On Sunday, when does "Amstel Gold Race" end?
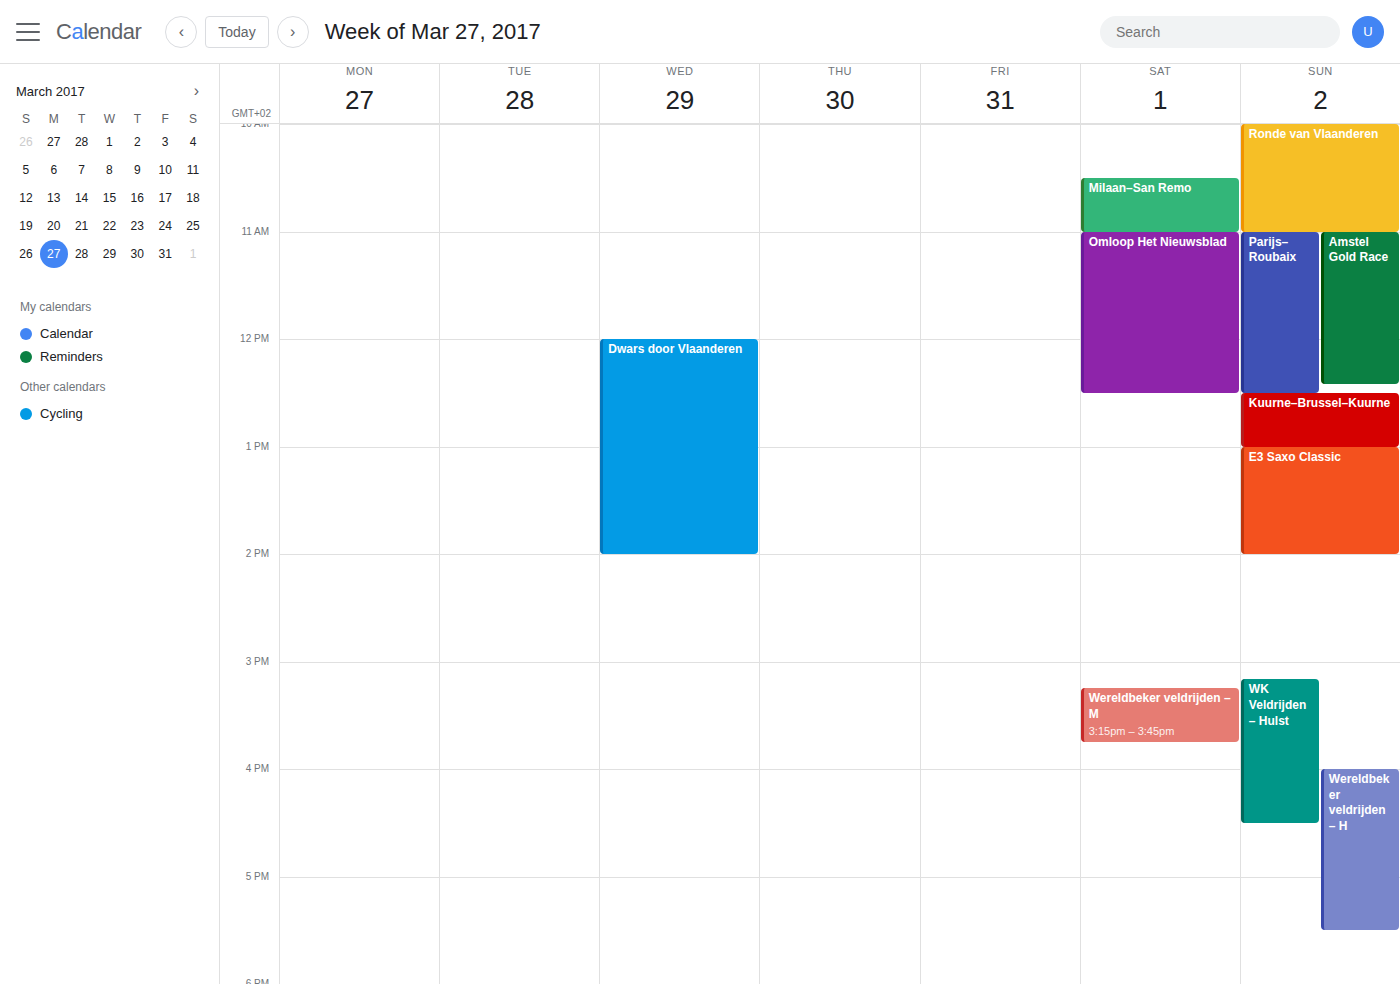
12:25 PM